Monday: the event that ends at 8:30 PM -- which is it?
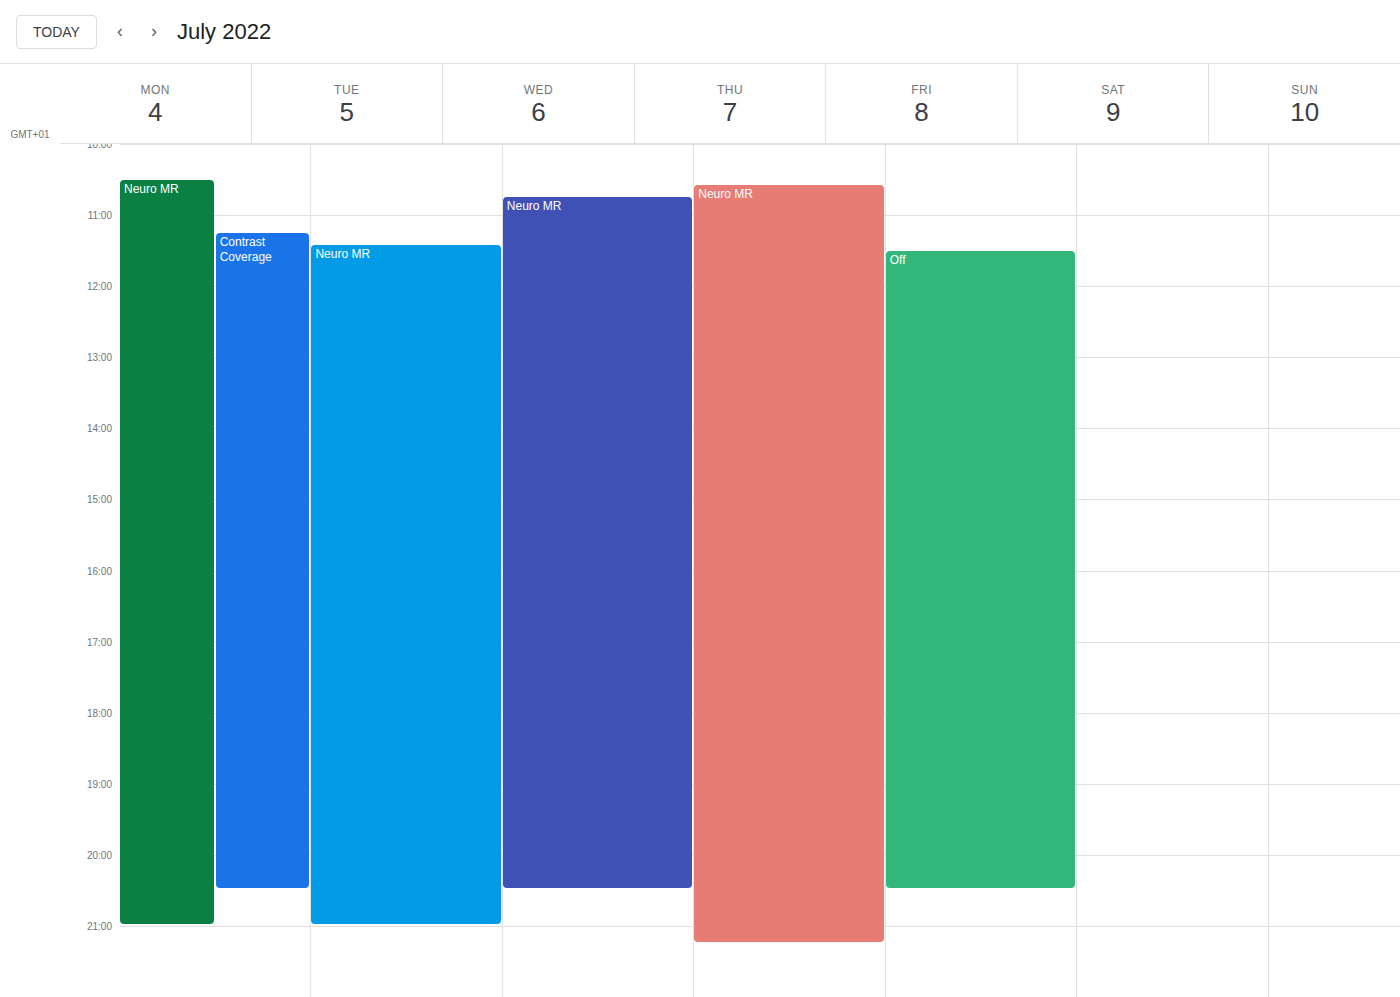
"Contrast Coverage"